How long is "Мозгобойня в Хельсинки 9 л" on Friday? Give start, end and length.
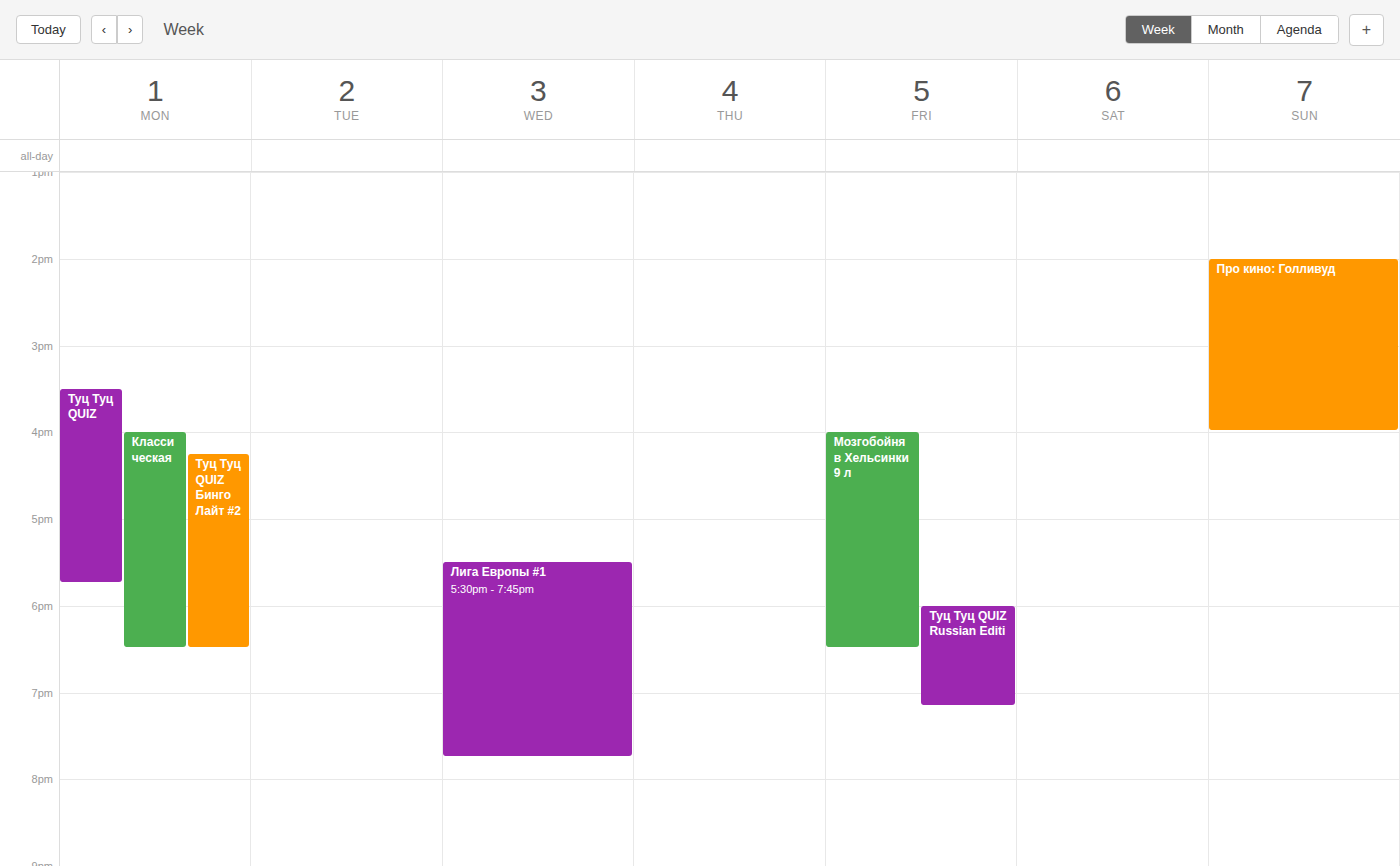
4:00 PM to 6:30 PM, 2 hours 30 minutes